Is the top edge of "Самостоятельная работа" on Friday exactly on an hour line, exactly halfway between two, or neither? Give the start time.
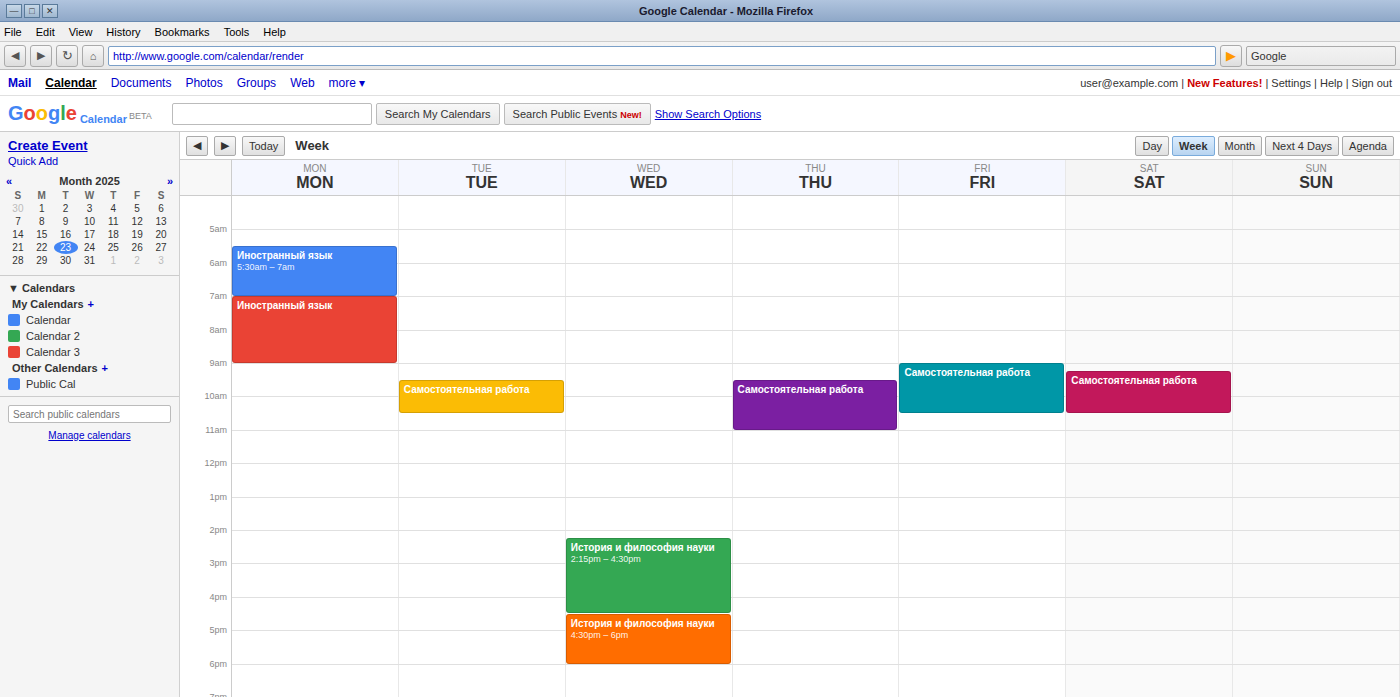
9:00 AM -- exactly on the 9 AM line.